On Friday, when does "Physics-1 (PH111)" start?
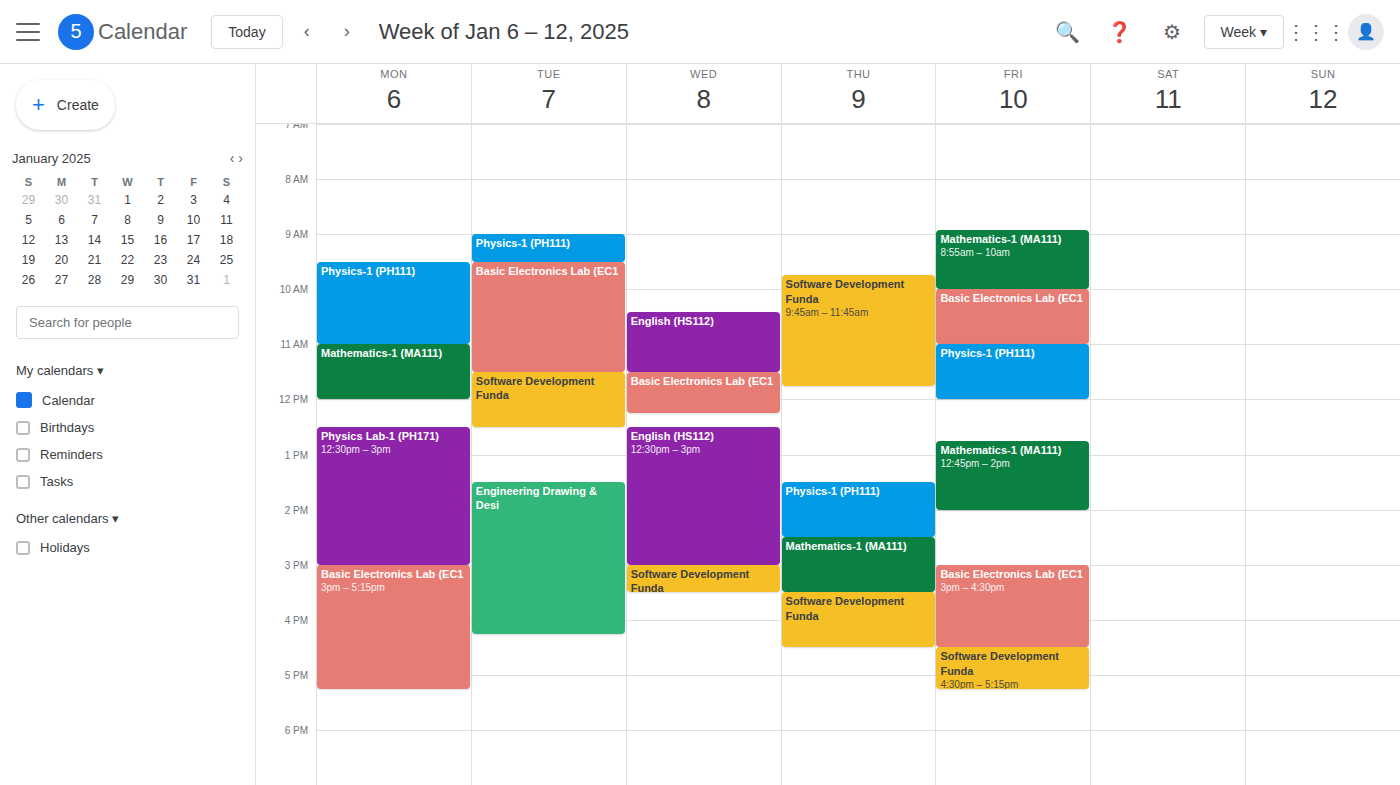
11:00